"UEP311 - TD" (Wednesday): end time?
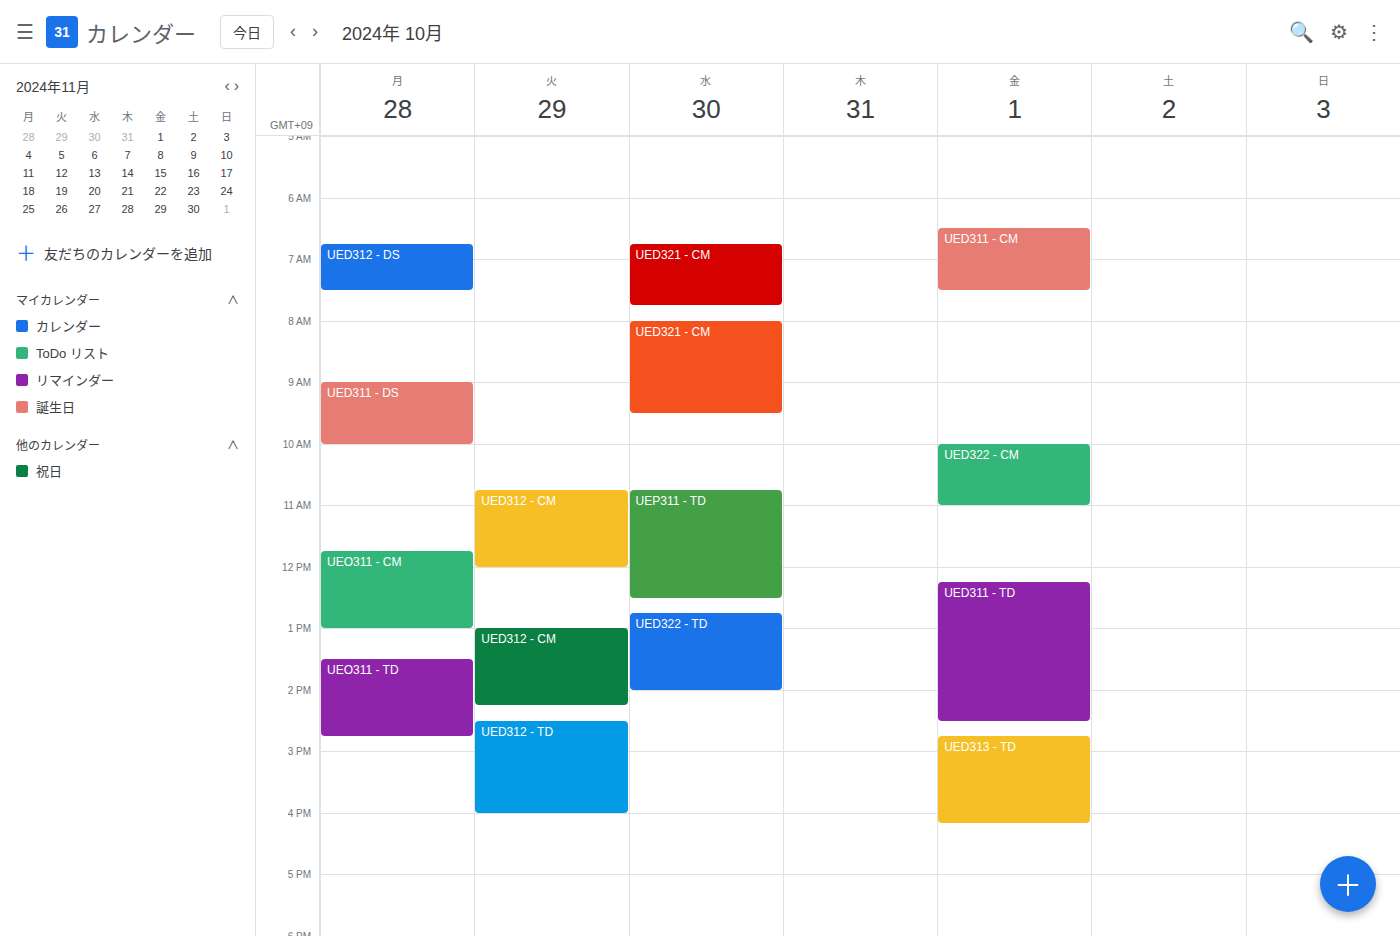
12:30 PM